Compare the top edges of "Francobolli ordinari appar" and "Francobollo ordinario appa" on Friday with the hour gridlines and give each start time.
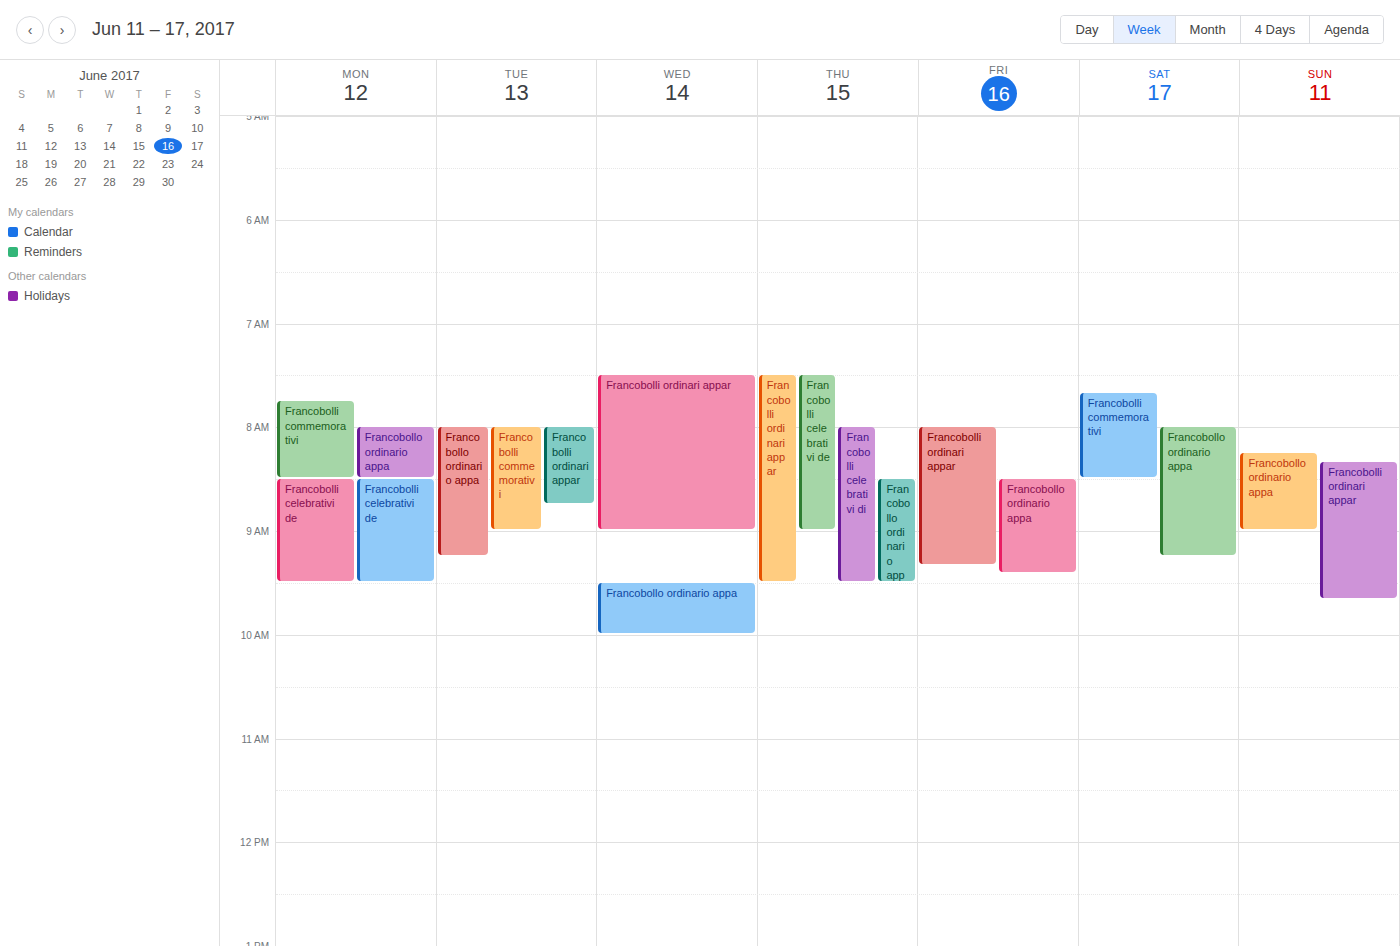
"Francobolli ordinari appar": 8:00 AM, exactly on the 8 AM line. "Francobollo ordinario appa": 8:30 AM, halfway between the 8 AM and 9 AM lines.